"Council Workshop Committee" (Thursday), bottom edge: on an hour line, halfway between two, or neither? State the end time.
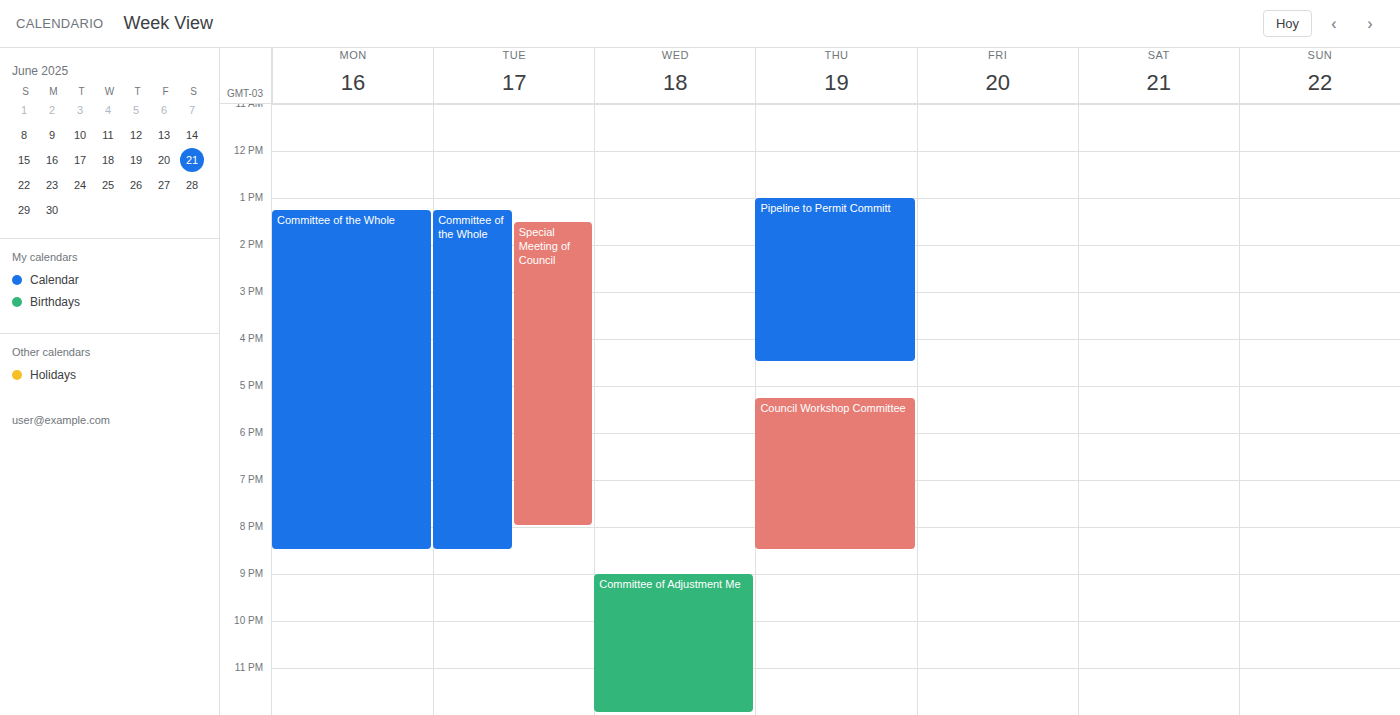
8:30 PM -- halfway between the 8 PM and 9 PM lines.